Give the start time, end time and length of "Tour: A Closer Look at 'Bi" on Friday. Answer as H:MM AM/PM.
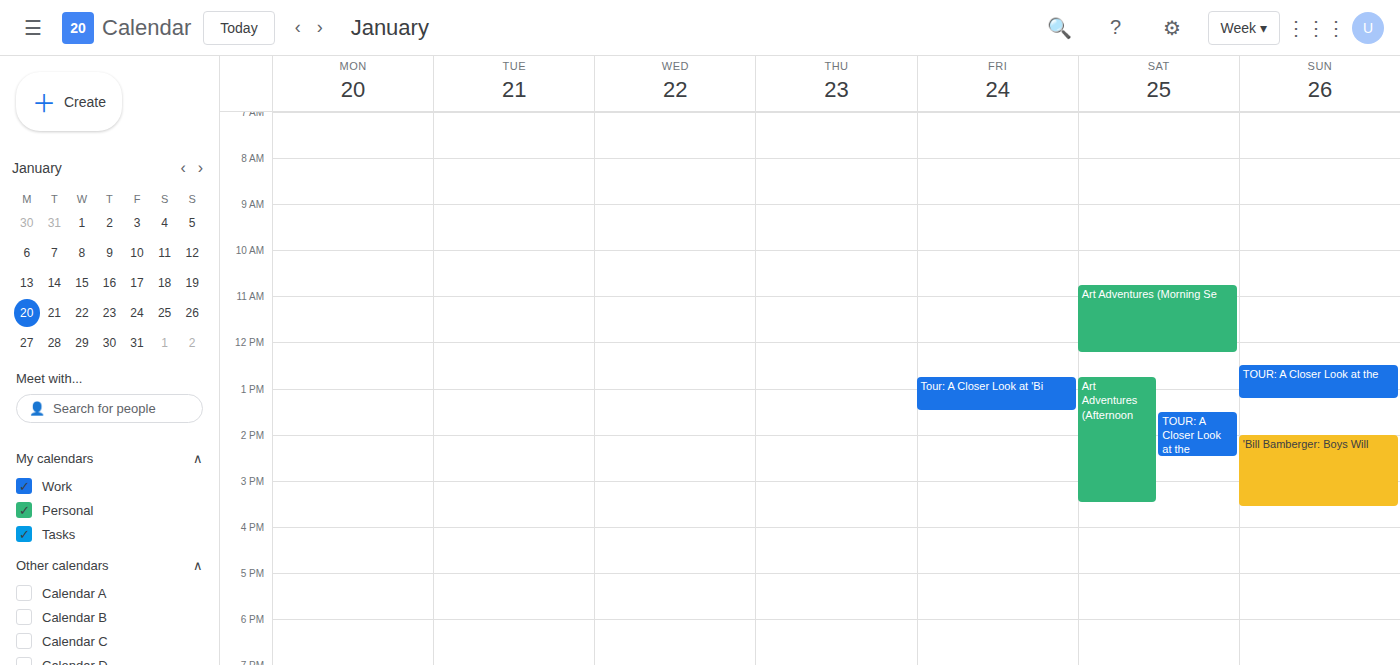
12:45 PM to 1:30 PM, 45 minutes